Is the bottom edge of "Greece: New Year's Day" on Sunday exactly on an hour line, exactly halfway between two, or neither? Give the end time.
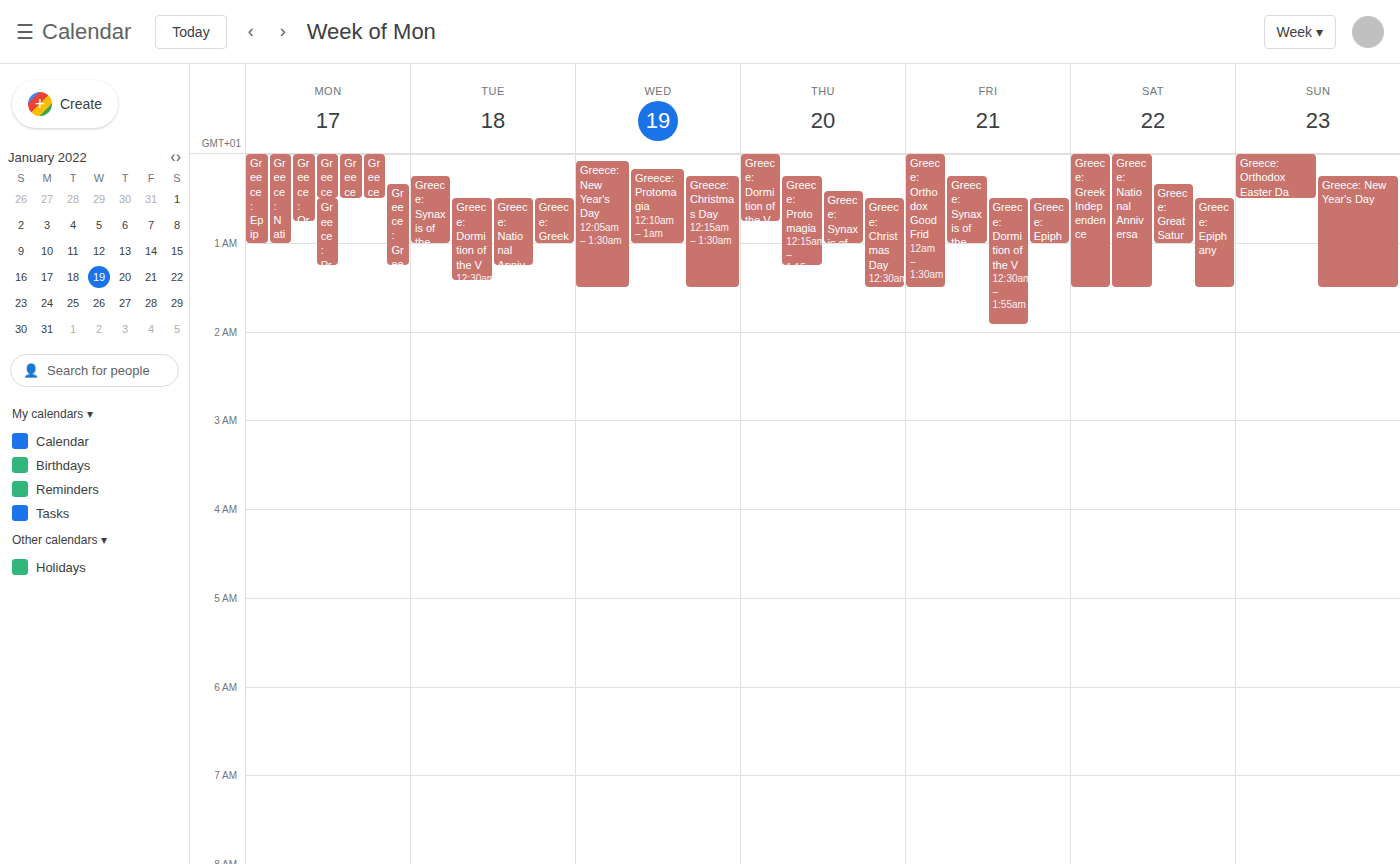
1:30 AM -- halfway between the 1 AM and 2 AM lines.